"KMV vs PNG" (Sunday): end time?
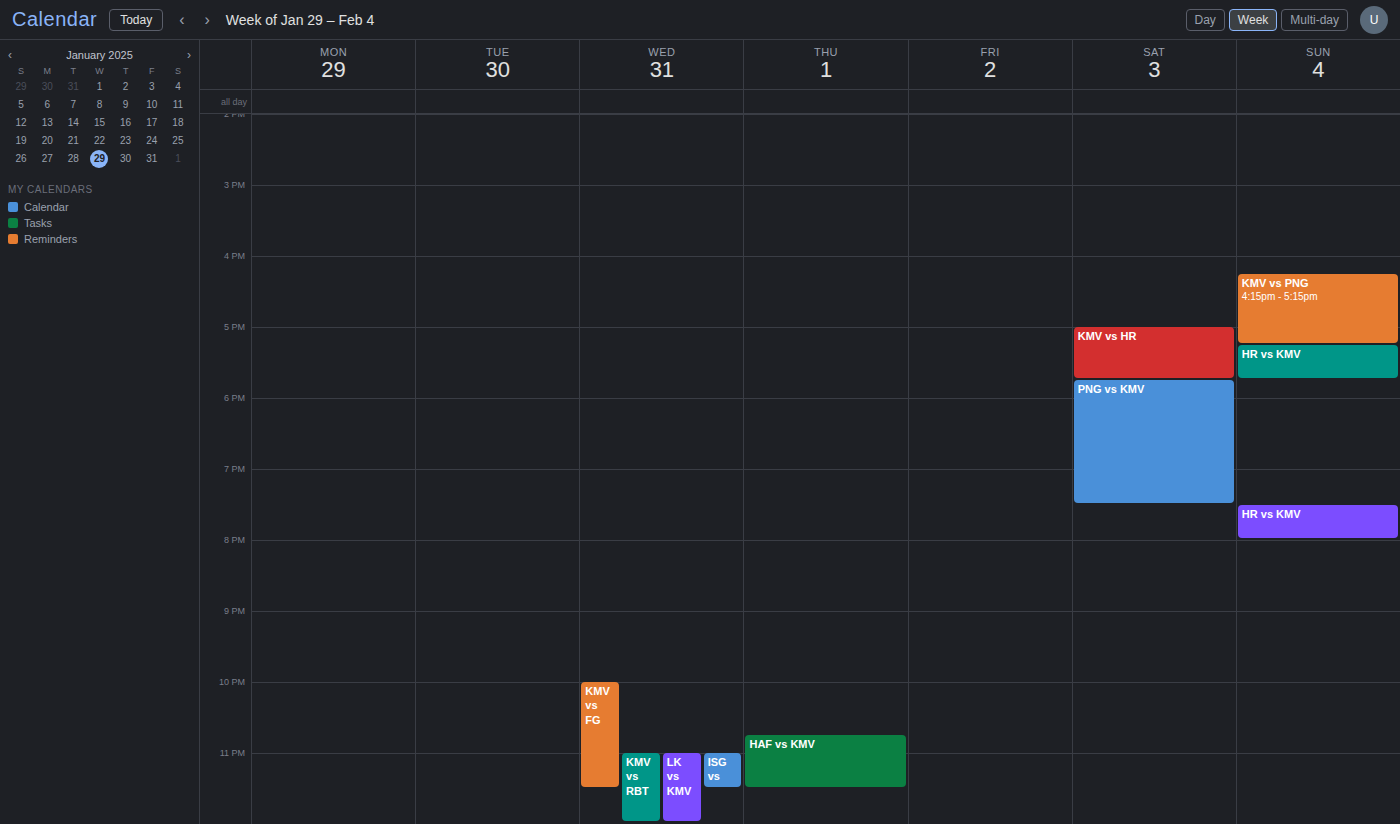
5:15 PM